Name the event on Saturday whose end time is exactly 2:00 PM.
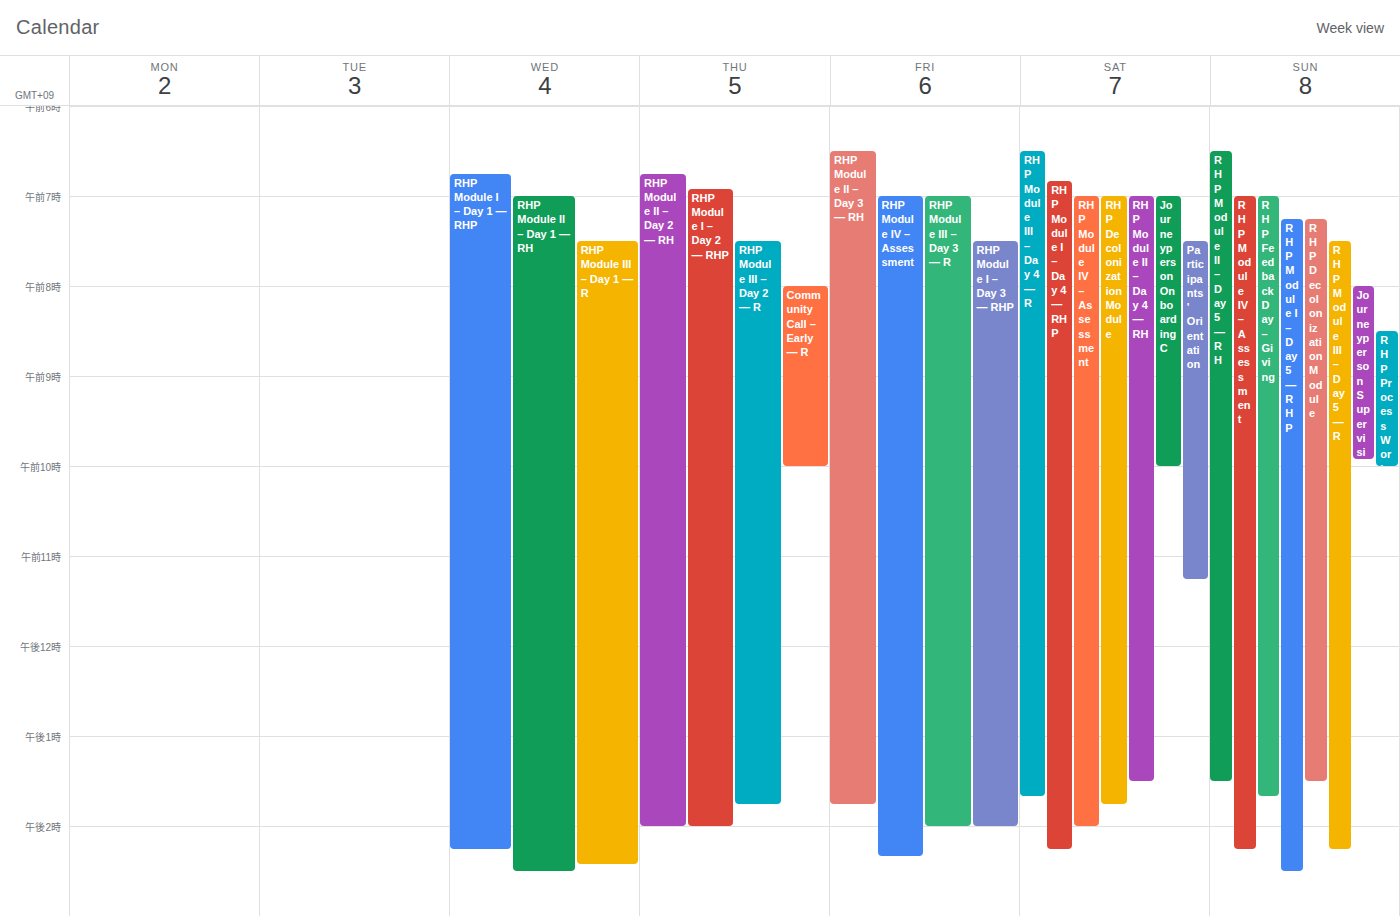
"RHP Module IV – Assessment"